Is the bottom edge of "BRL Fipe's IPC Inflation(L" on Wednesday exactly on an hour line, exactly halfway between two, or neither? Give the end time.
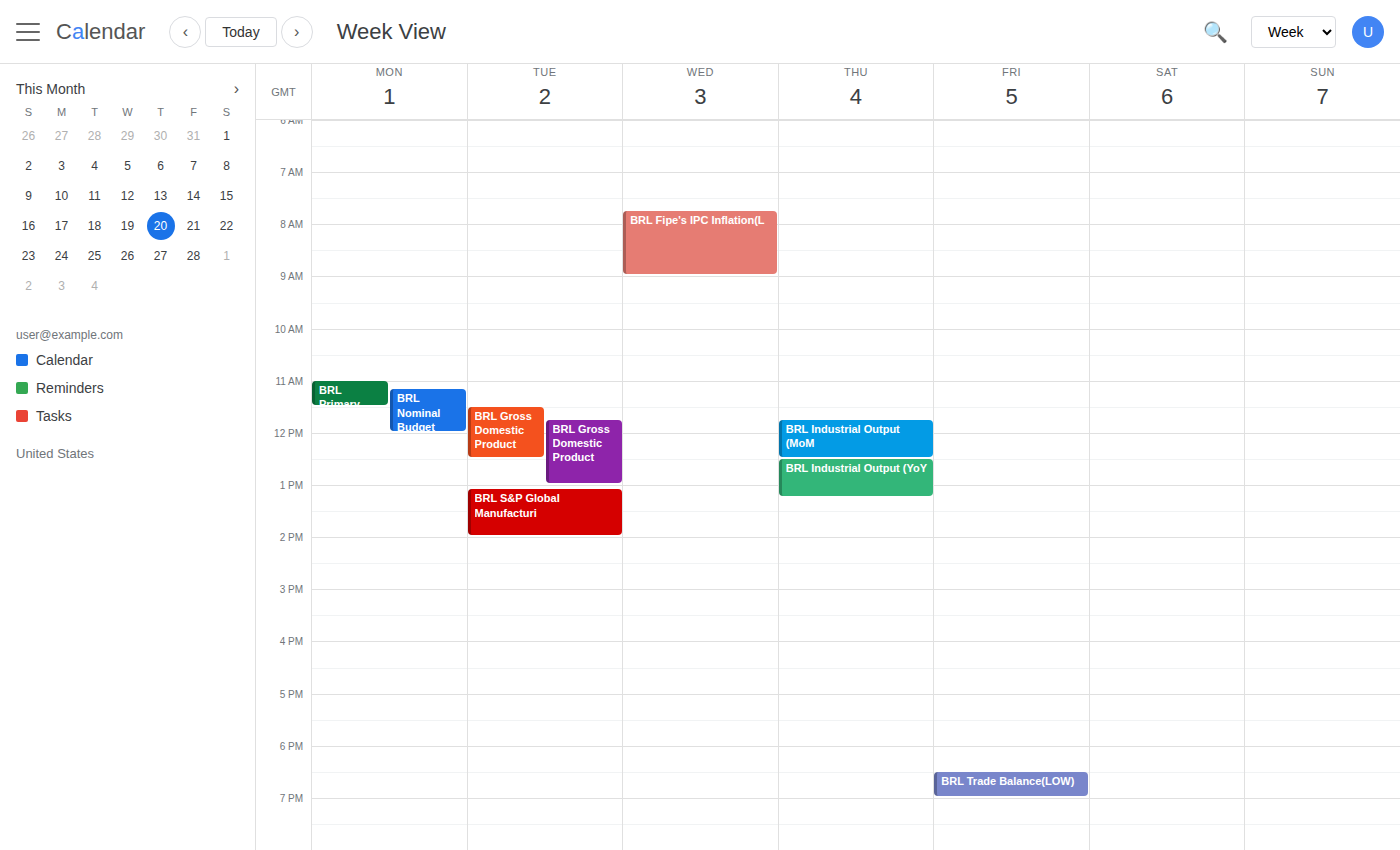
9:00 AM -- exactly on the 9 AM line.